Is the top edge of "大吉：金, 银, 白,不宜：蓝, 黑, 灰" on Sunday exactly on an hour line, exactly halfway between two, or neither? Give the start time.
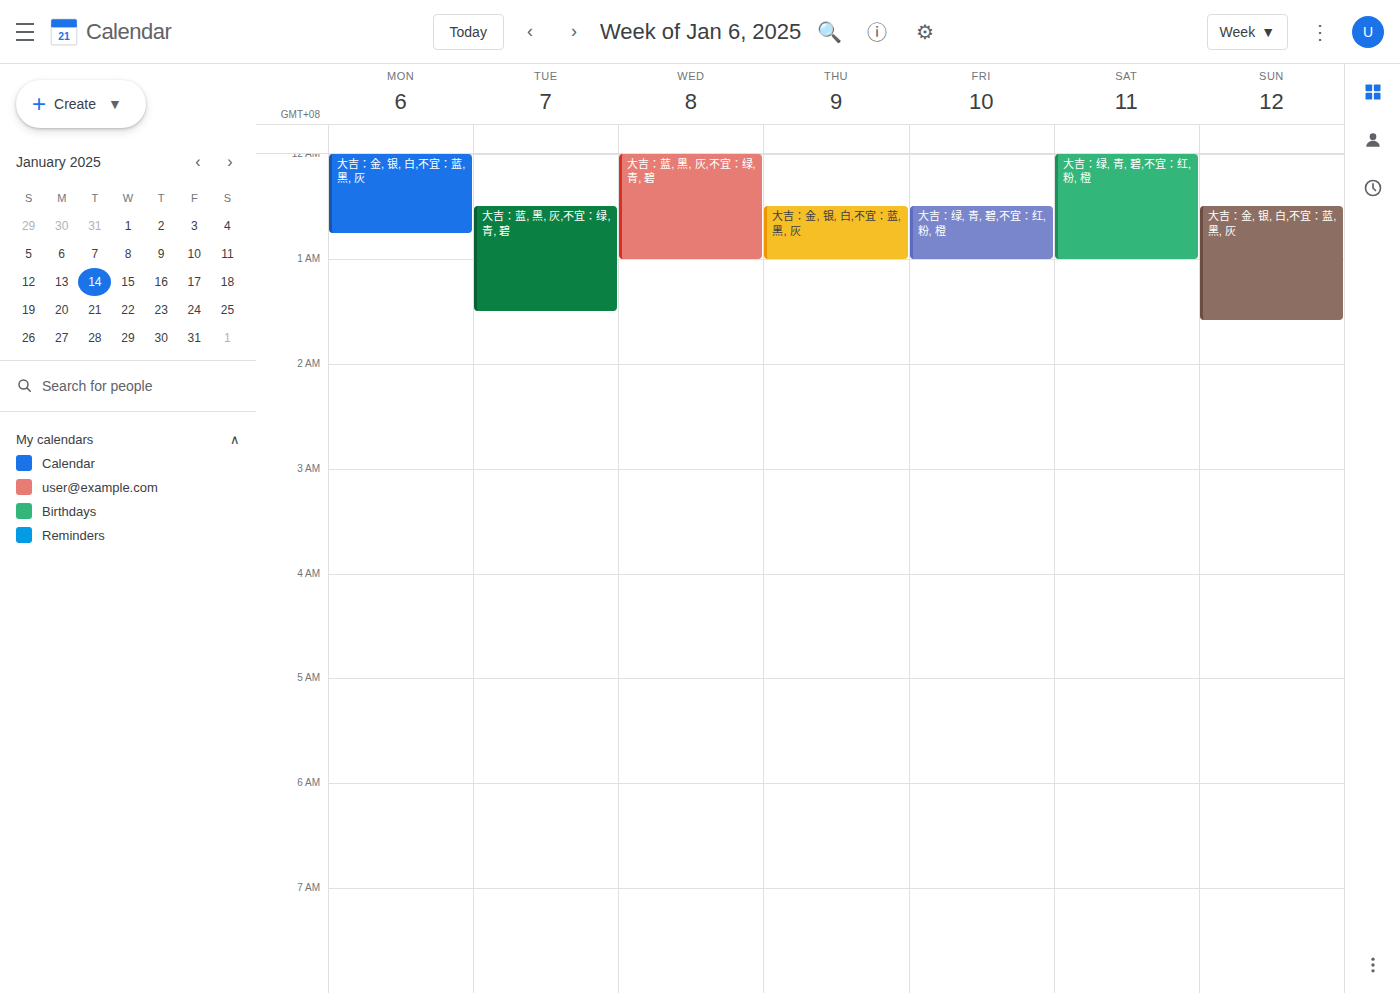
12:30 AM -- halfway between the 12 AM and 1 AM lines.